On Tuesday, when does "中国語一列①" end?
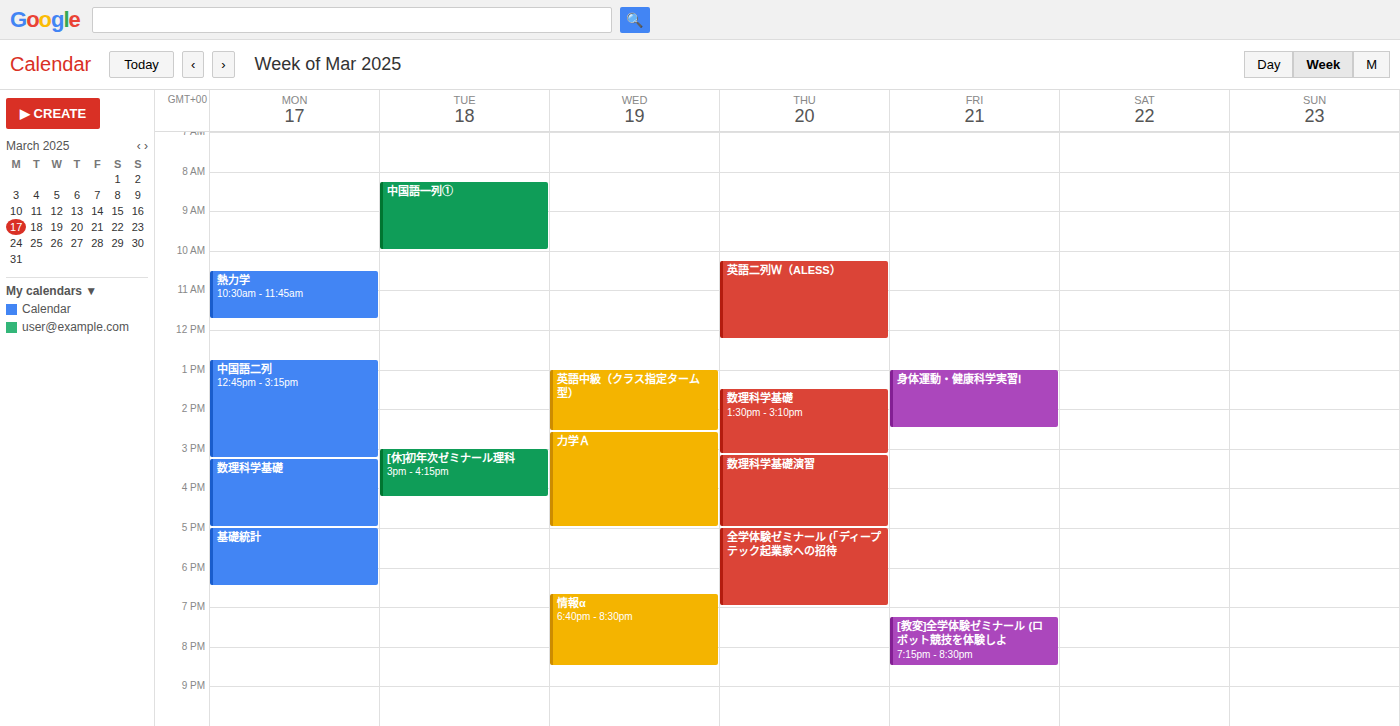
10:00